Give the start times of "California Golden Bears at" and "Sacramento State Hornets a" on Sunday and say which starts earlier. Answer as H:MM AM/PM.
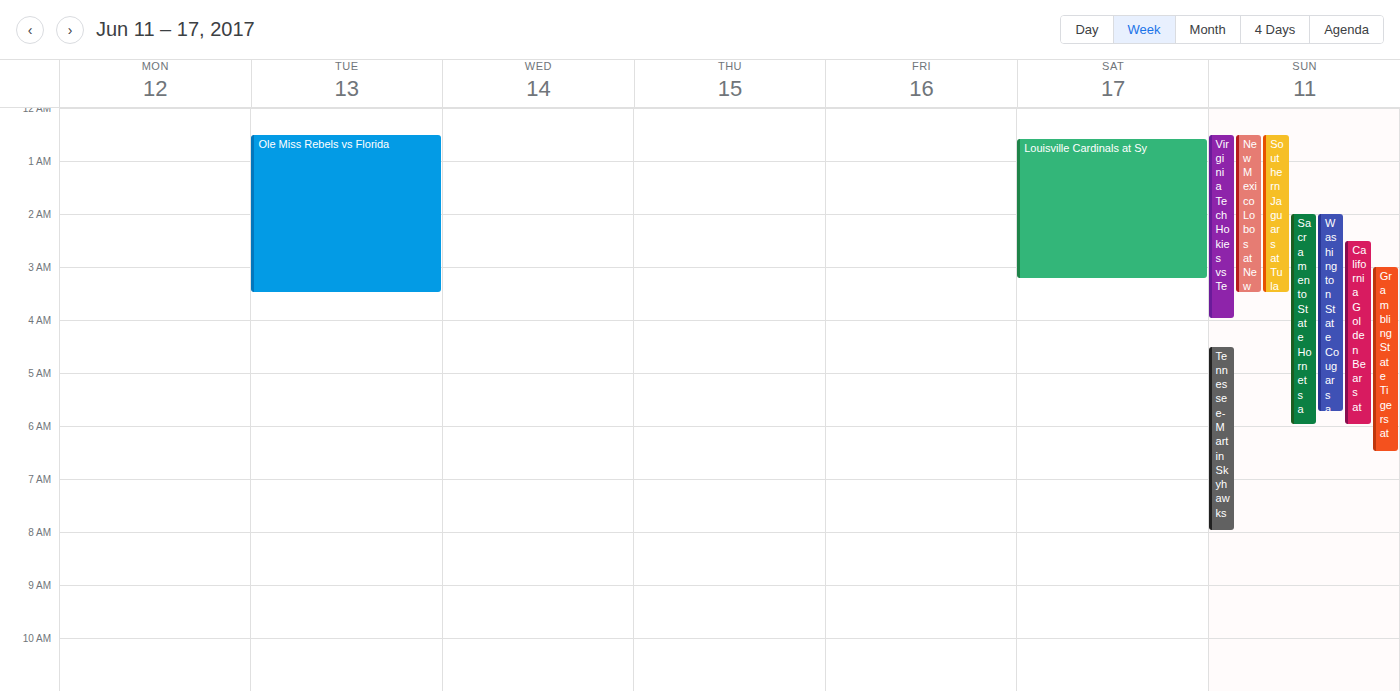
"Sacramento State Hornets a" 2:00 AM; "California Golden Bears at" 2:30 AM.